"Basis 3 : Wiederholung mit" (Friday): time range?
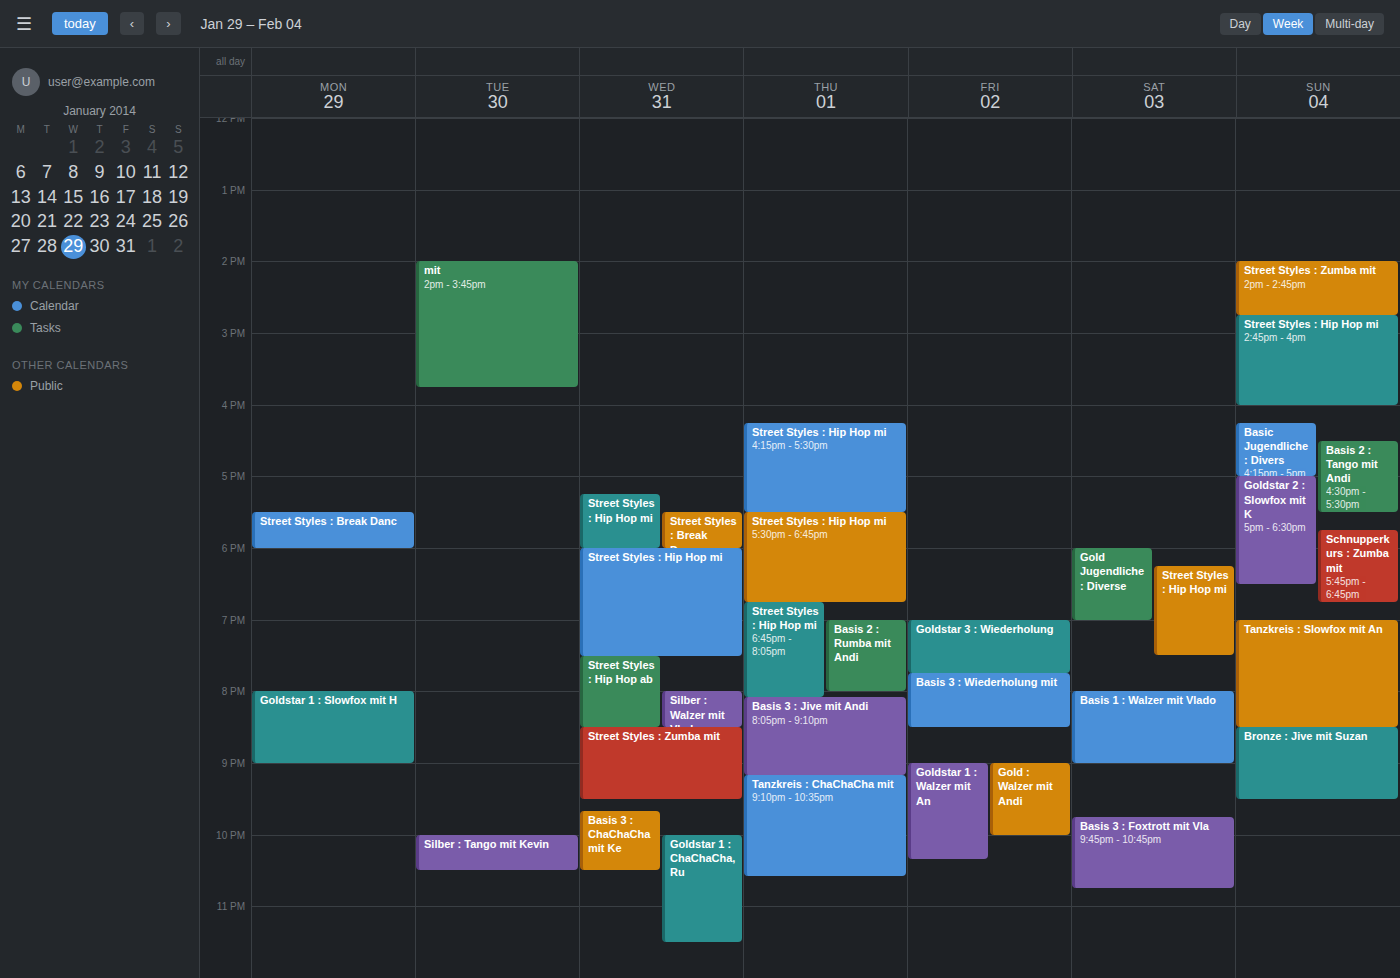
19:45 to 20:30